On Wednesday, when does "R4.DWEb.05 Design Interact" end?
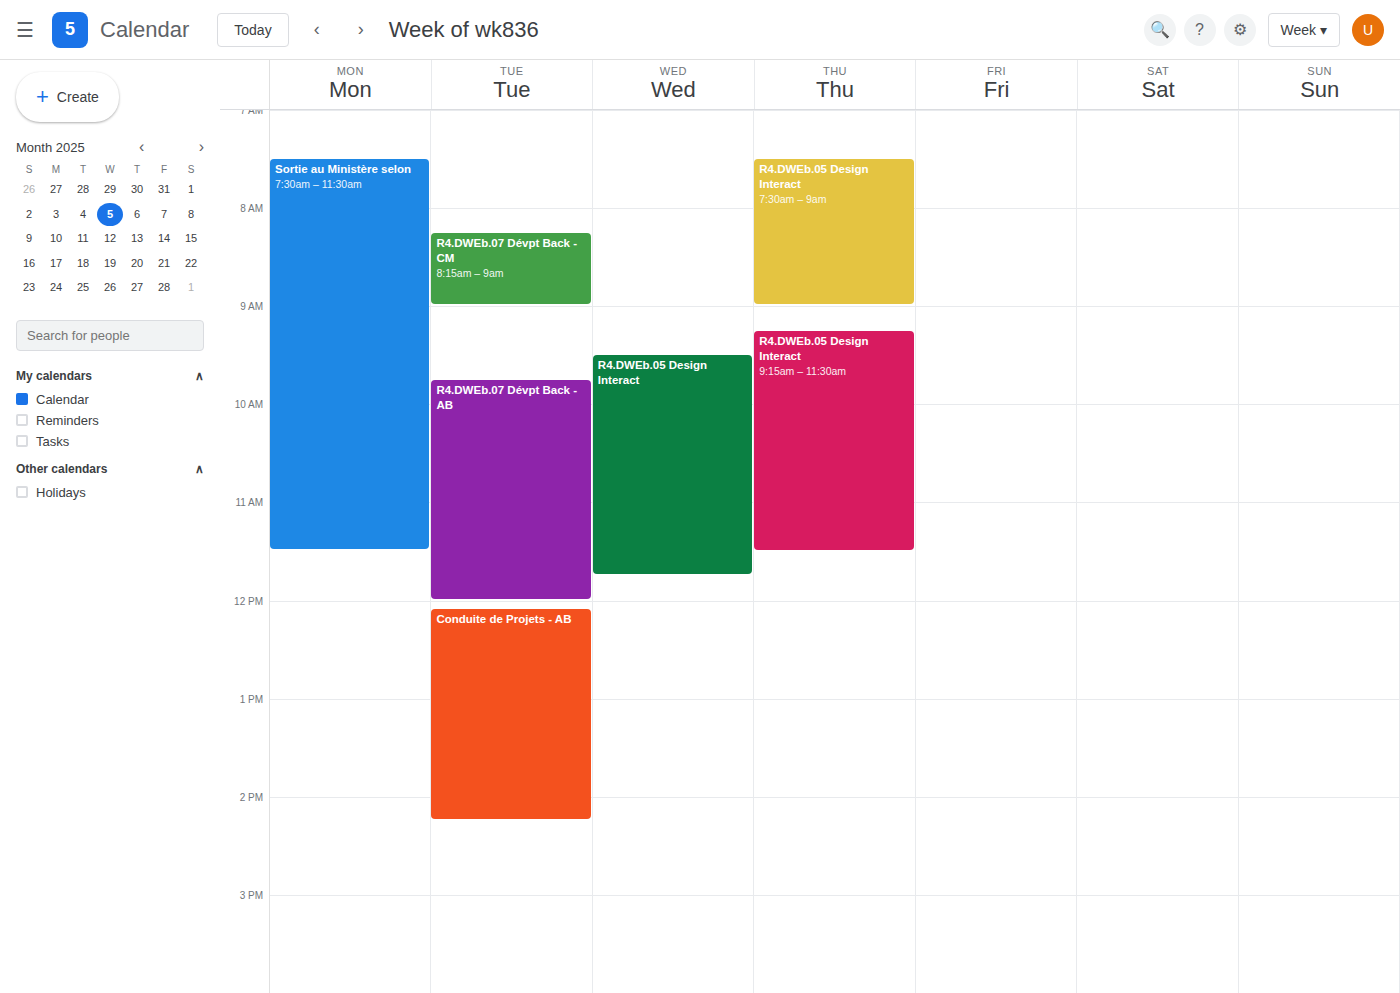
11:45